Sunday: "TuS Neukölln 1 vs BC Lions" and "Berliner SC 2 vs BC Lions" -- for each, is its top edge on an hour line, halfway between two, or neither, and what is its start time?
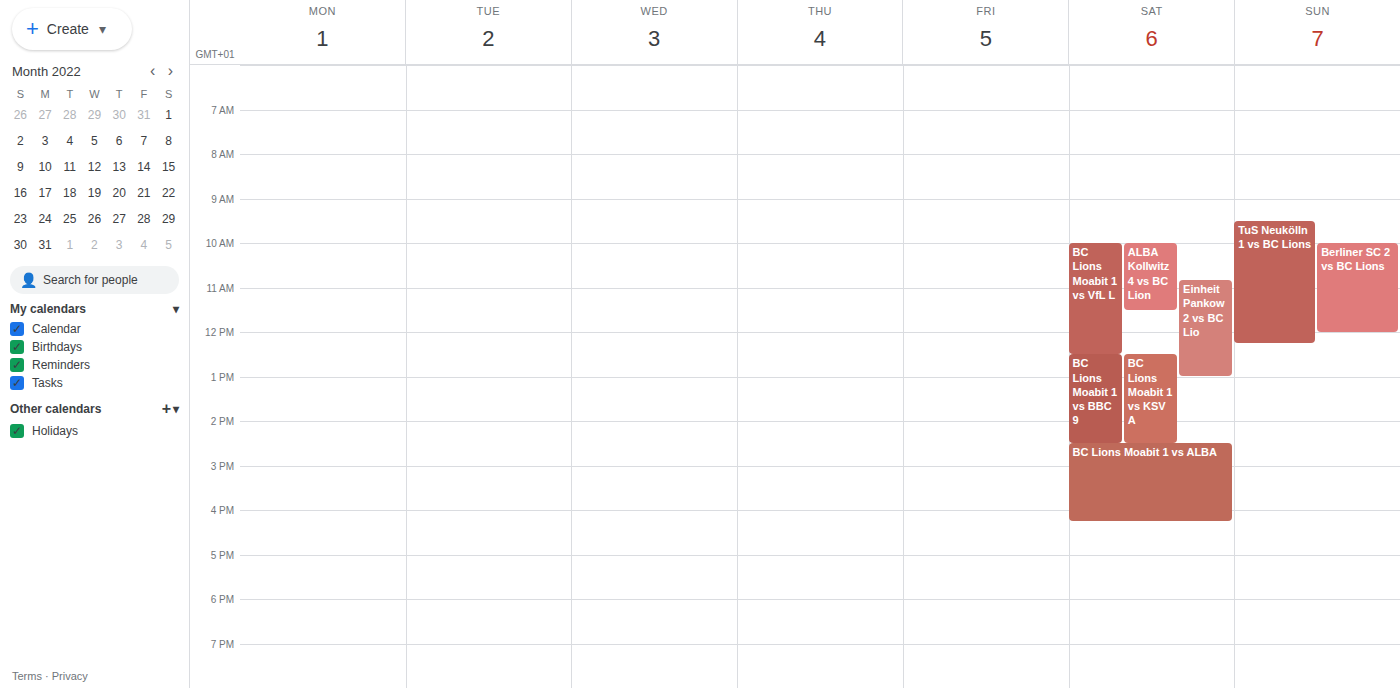
"TuS Neukölln 1 vs BC Lions": 9:30 AM, halfway between the 9 AM and 10 AM lines. "Berliner SC 2 vs BC Lions": 10:00 AM, exactly on the 10 AM line.